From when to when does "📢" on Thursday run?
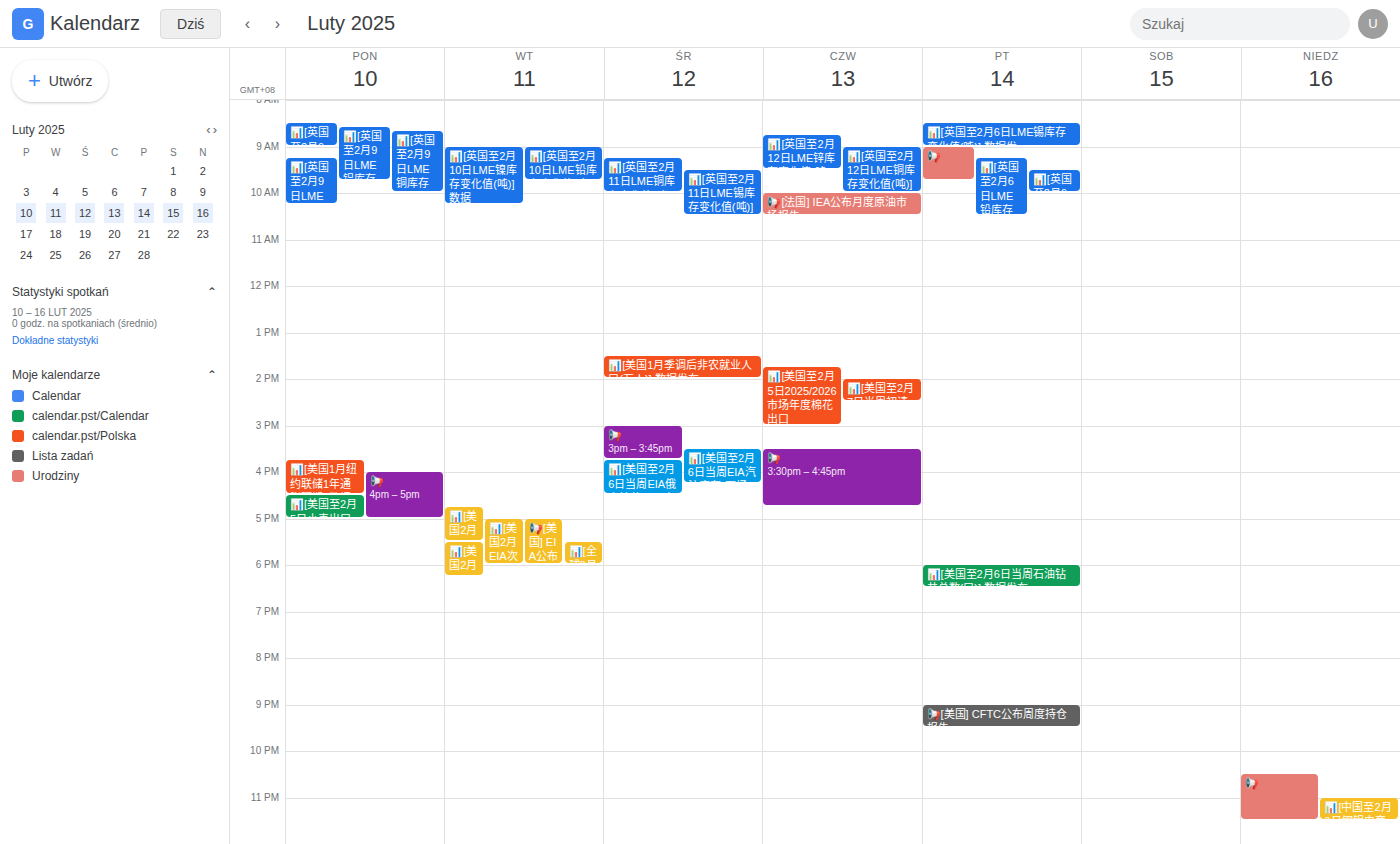
3:30 PM to 4:45 PM